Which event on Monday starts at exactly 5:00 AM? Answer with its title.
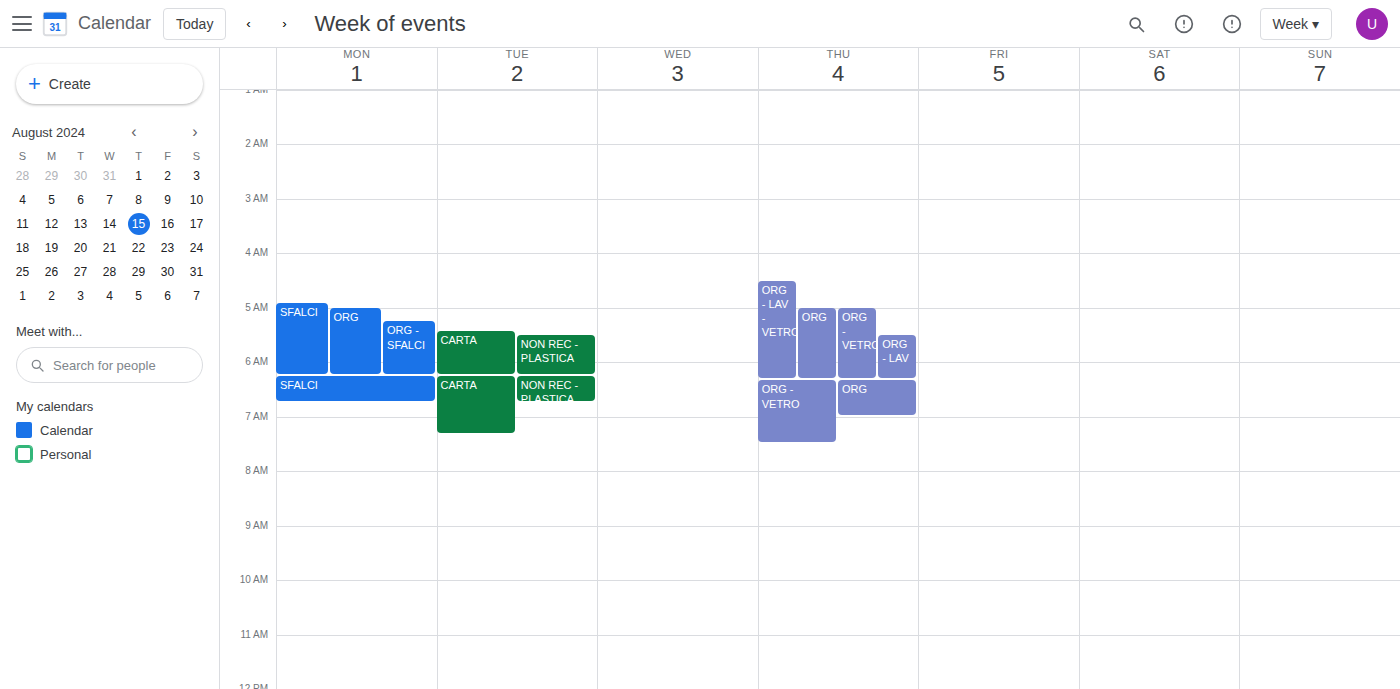
"ORG"